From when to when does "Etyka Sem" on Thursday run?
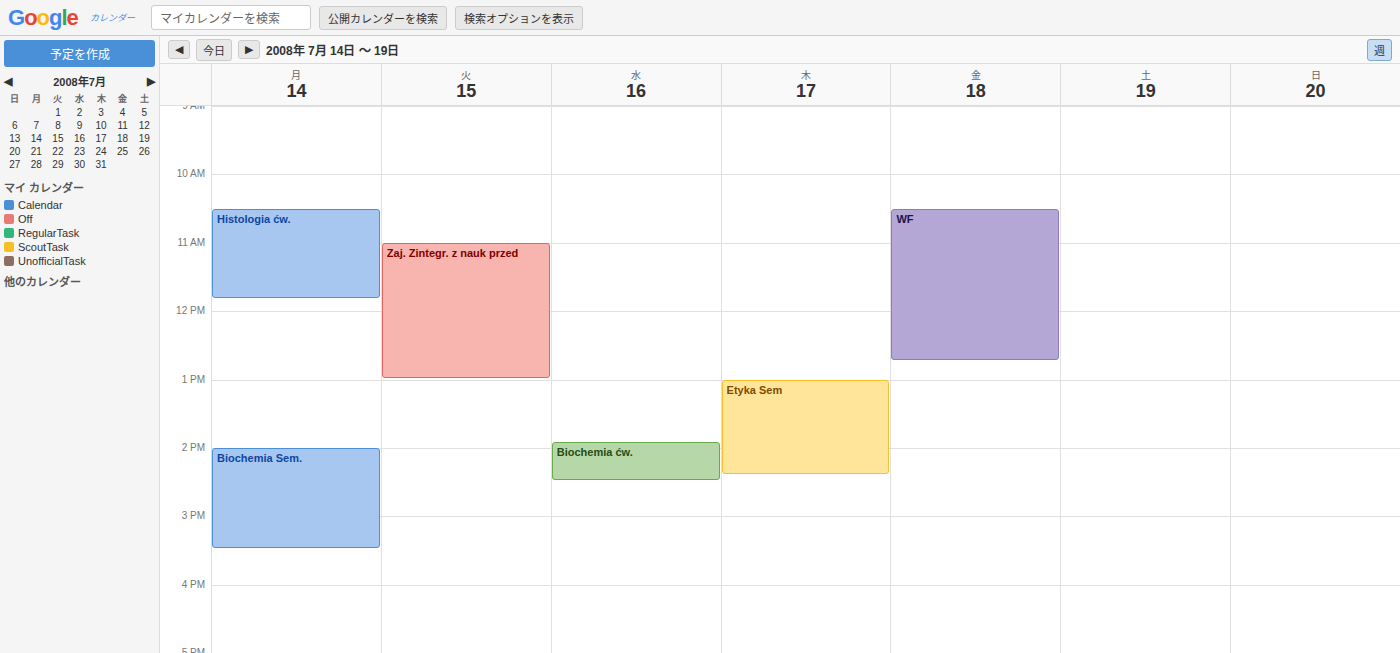
1:00 PM to 2:25 PM